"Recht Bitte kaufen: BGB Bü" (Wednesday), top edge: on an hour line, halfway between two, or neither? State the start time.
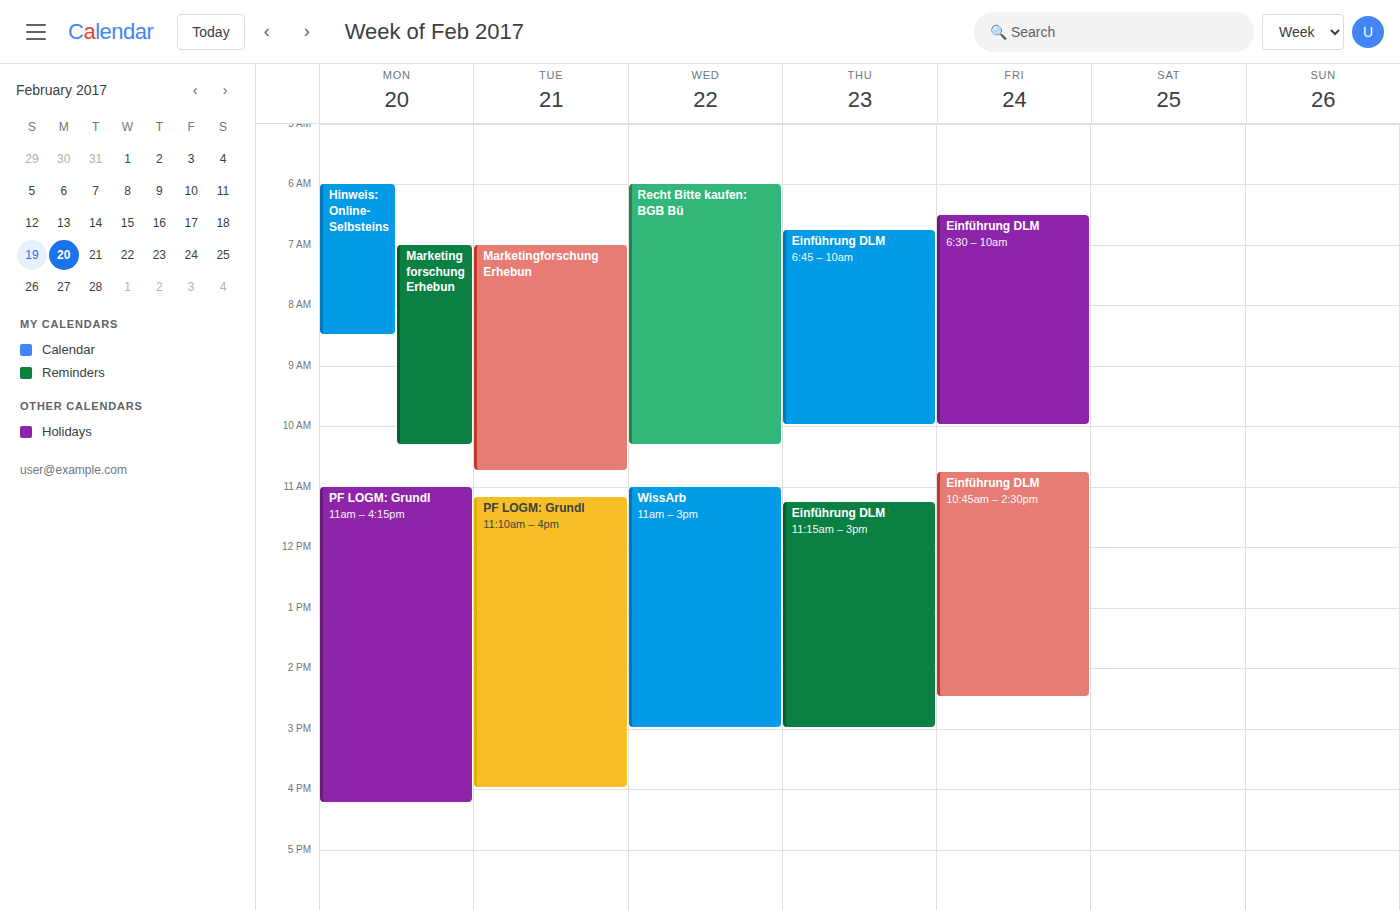
6:00 AM -- exactly on the 6 AM line.